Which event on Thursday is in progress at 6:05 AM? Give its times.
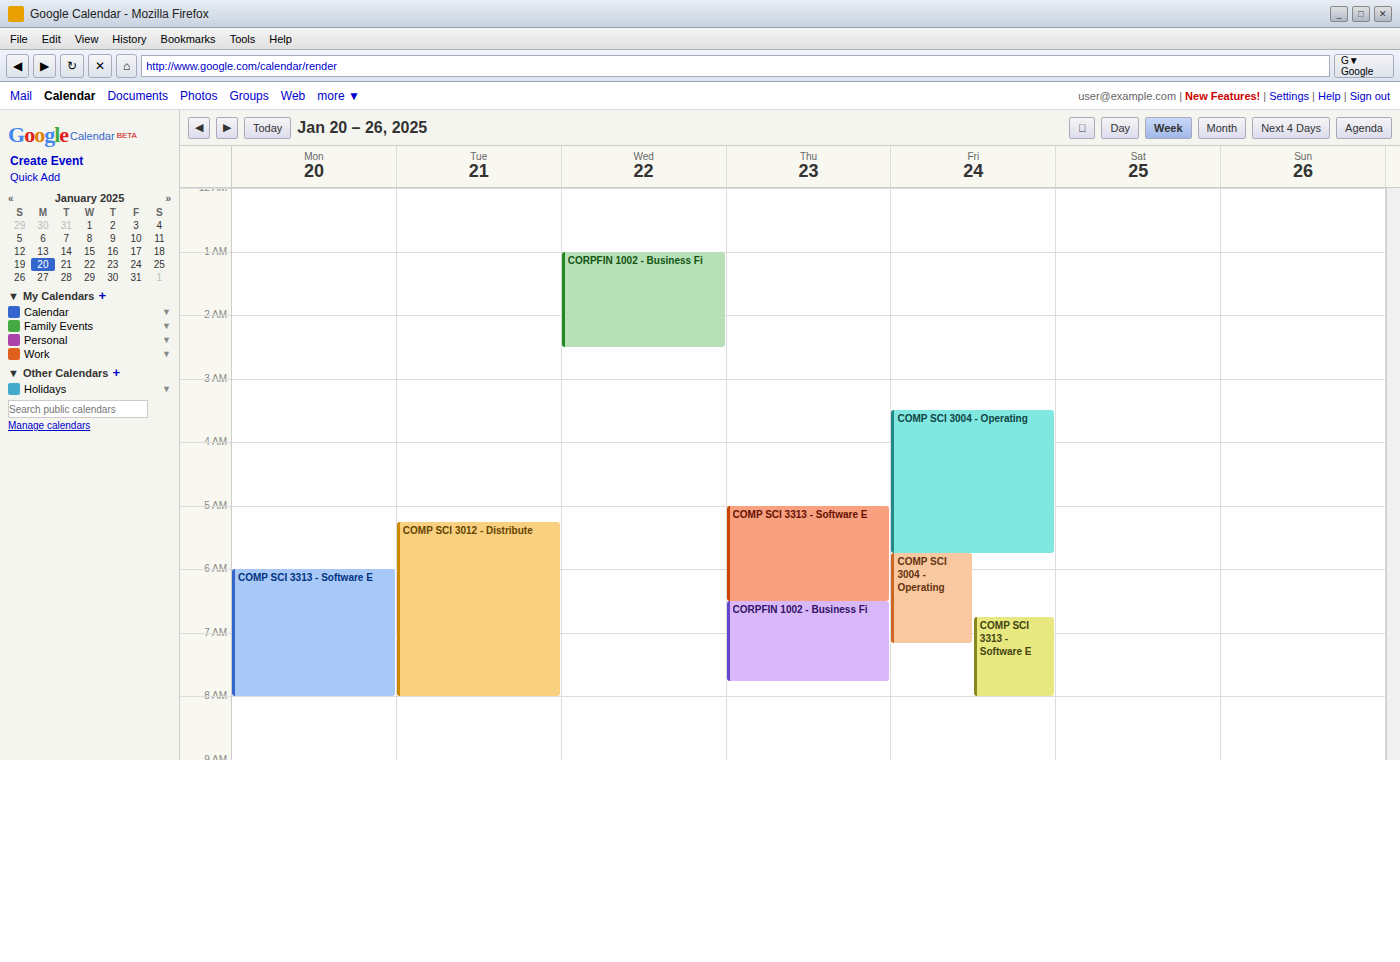
"COMP SCI 3313 - Software E", 5:00 AM to 6:30 AM